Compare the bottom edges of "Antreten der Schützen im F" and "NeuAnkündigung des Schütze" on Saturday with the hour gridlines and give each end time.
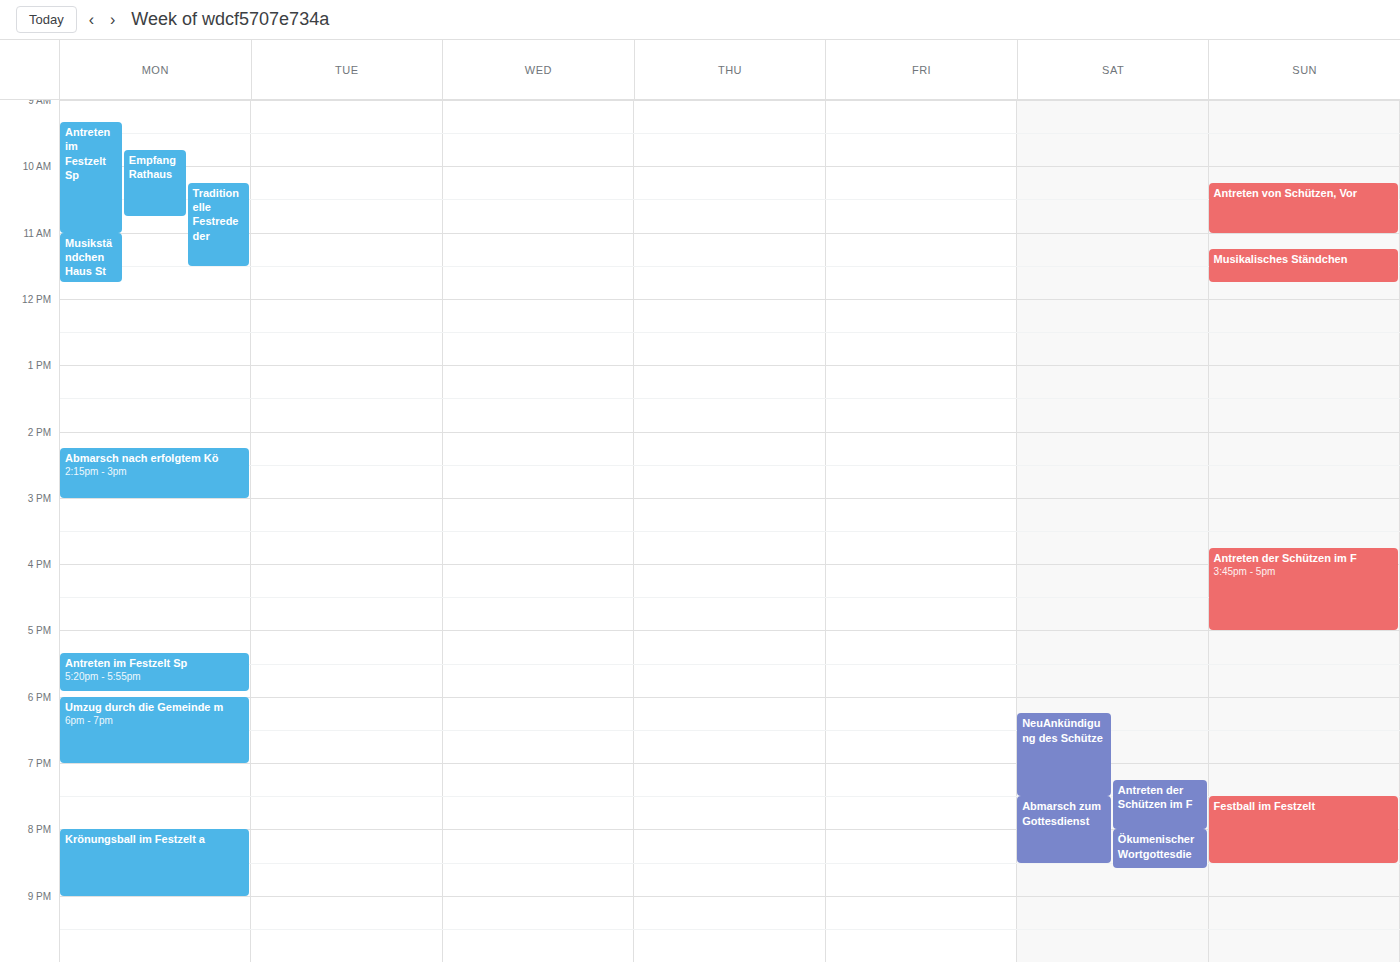
"Antreten der Schützen im F": 8:00 PM, exactly on the 8 PM line. "NeuAnkündigung des Schütze": 7:30 PM, halfway between the 7 PM and 8 PM lines.